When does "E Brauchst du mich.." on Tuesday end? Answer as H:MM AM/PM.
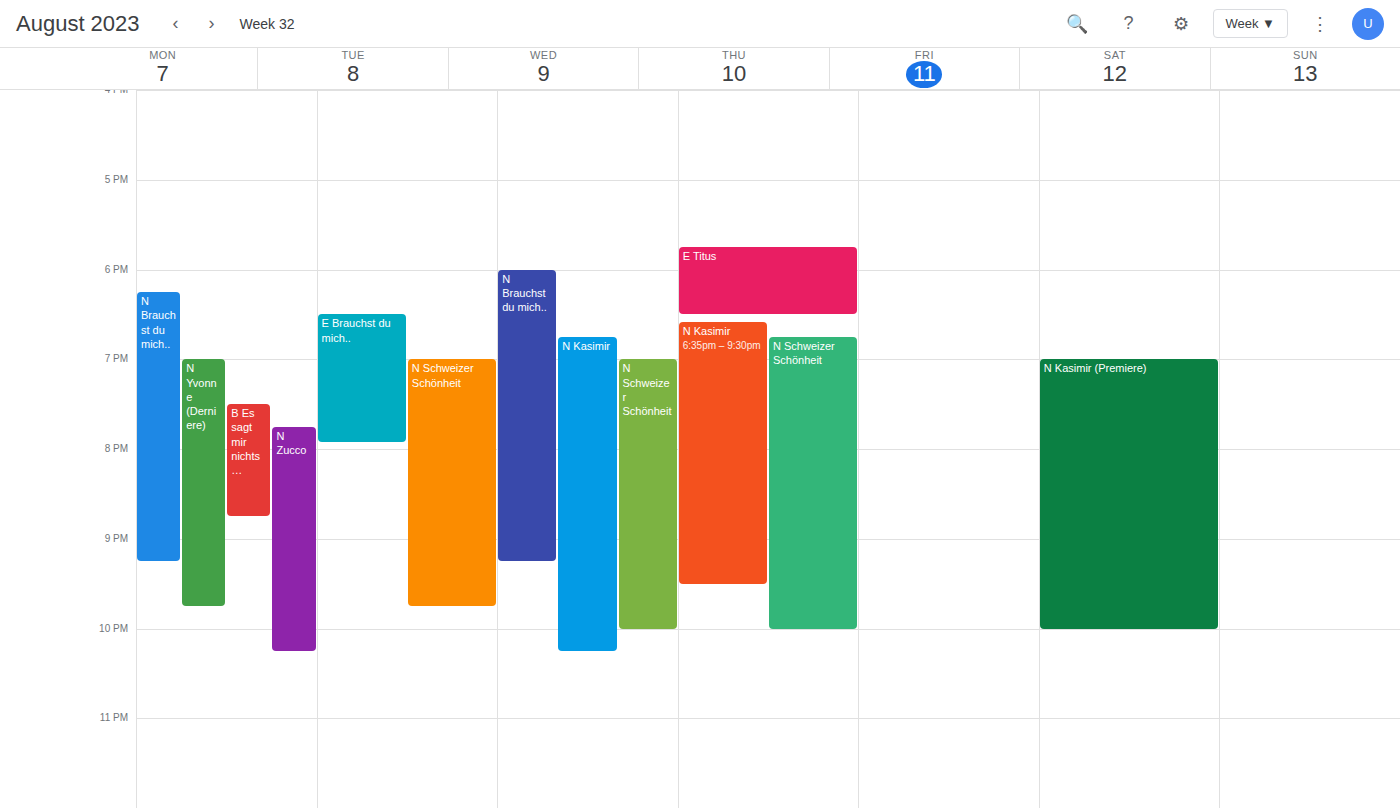
7:55 PM